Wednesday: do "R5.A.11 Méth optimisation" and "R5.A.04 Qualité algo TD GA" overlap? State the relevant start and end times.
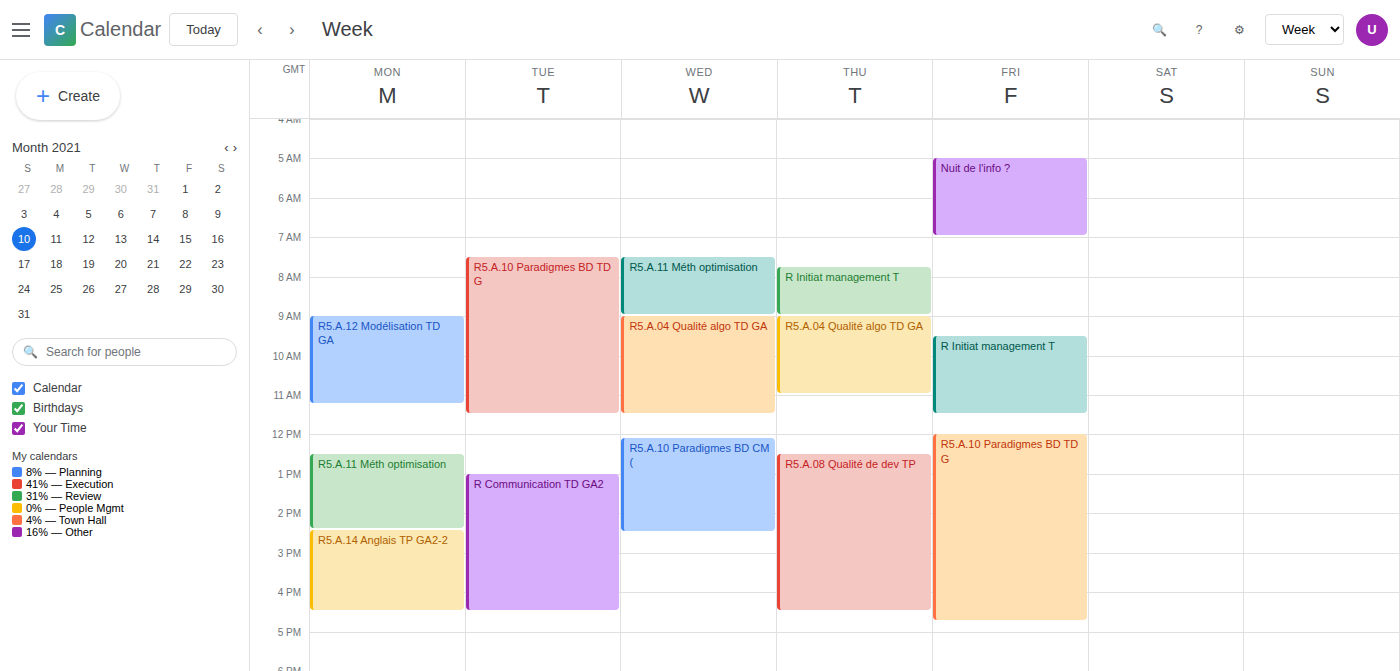
"R5.A.11 Méth optimisation" ends at 9:00 AM, exactly when "R5.A.04 Qualité algo TD GA" starts -- they touch but do not overlap.